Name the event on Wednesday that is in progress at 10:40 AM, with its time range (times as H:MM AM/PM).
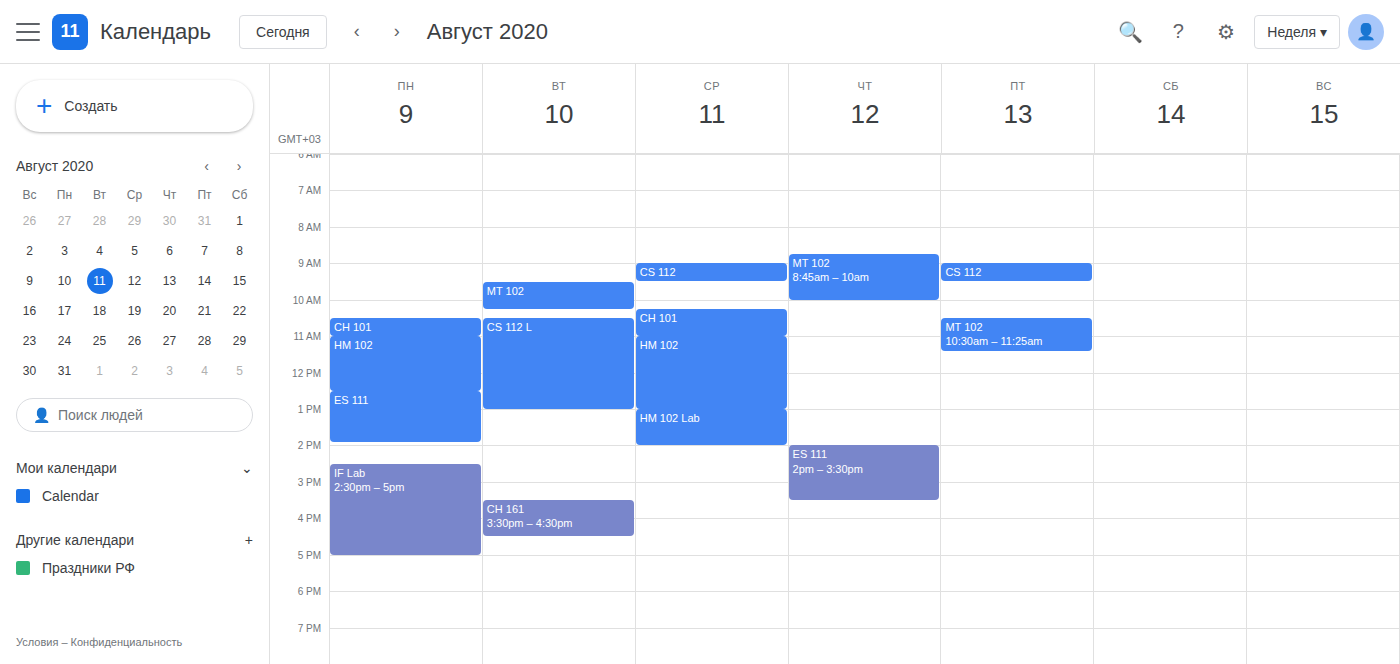
"CH 101", 10:15 AM to 11:00 AM